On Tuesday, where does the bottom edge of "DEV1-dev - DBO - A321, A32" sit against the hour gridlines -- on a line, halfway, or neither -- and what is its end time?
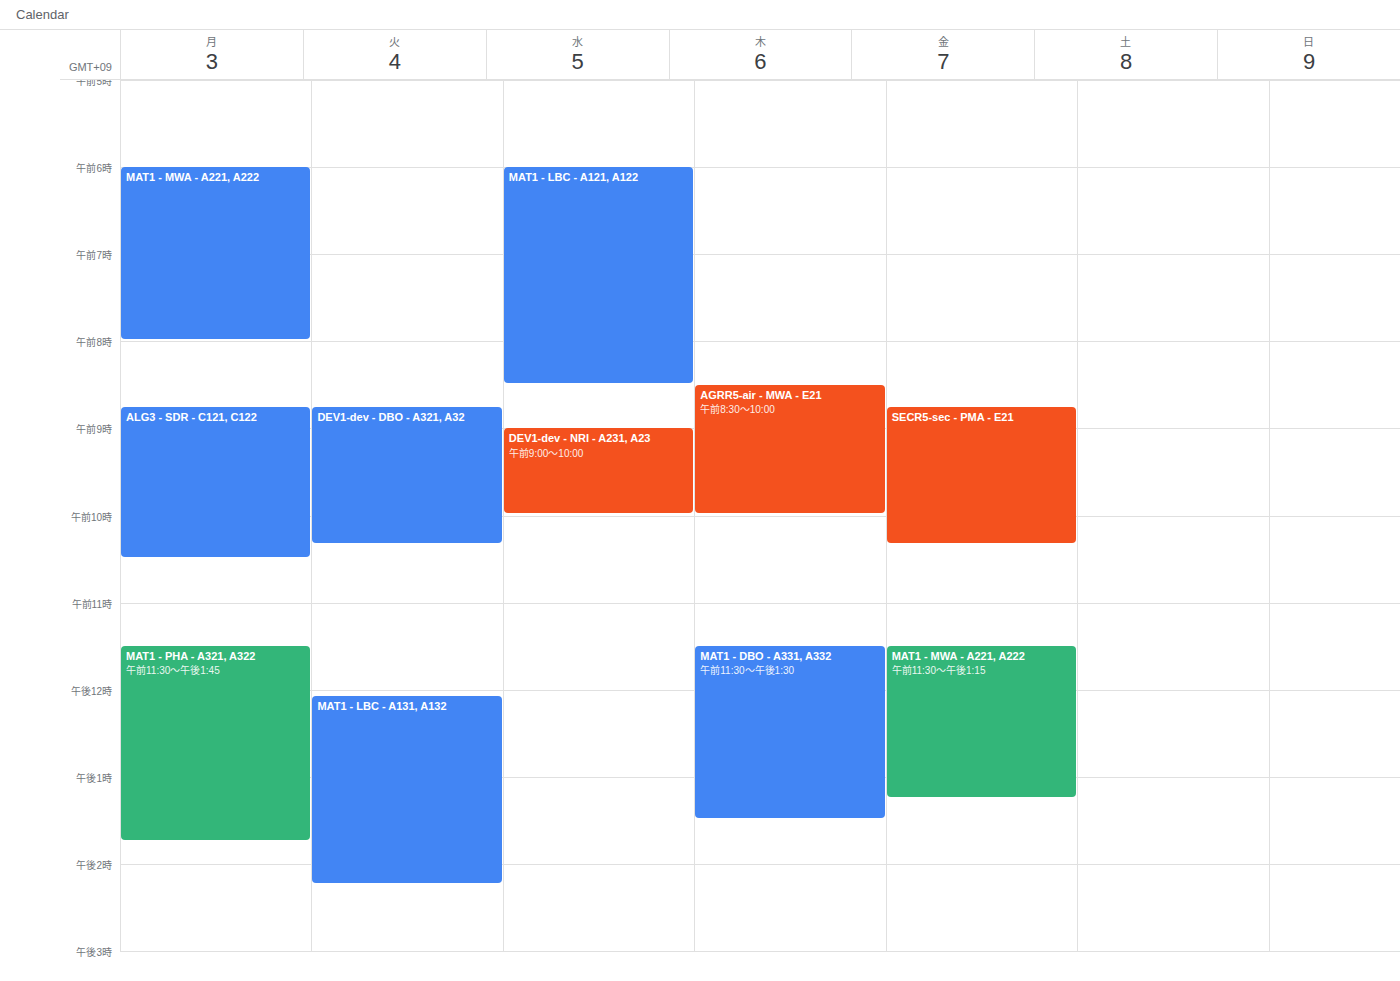
10:20 AM -- neither: 20 minutes below the 10 AM line and 40 minutes above the 11 AM line.